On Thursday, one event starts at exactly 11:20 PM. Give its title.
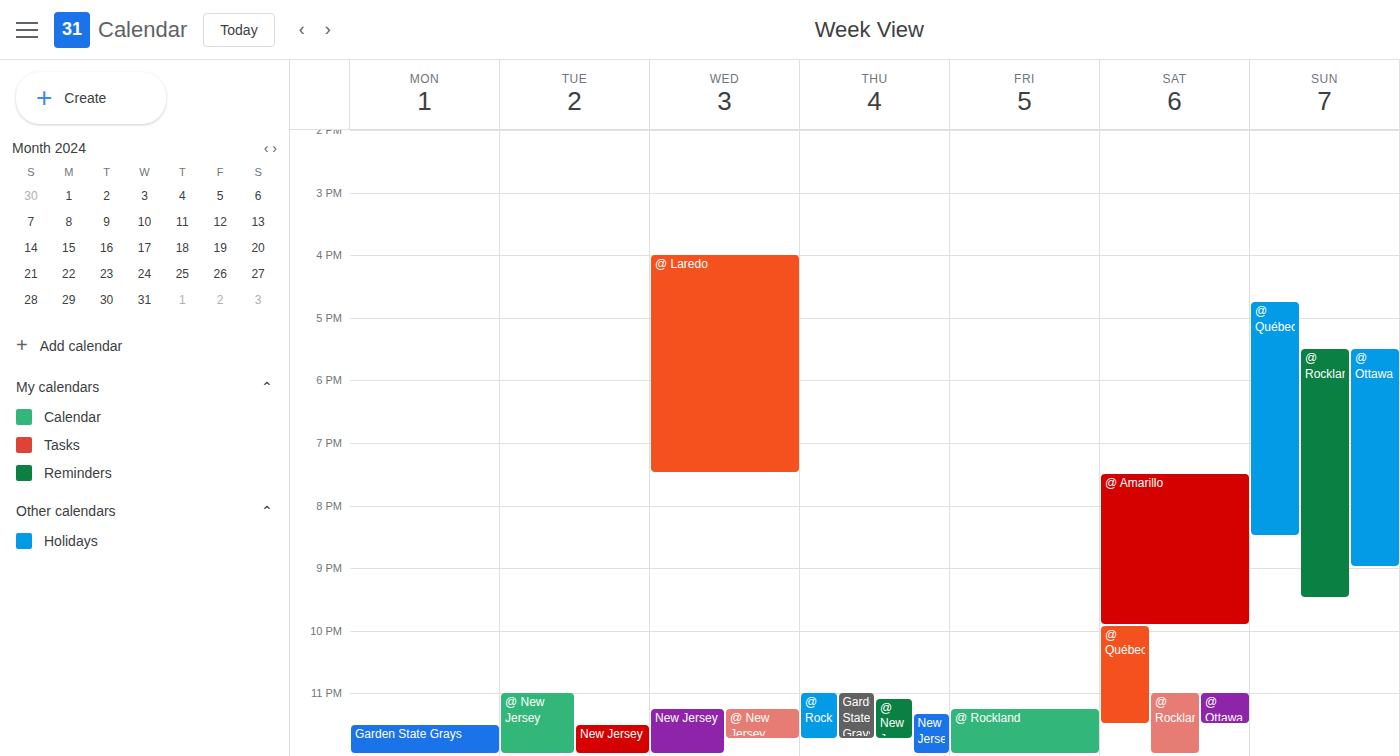
"New Jersey"